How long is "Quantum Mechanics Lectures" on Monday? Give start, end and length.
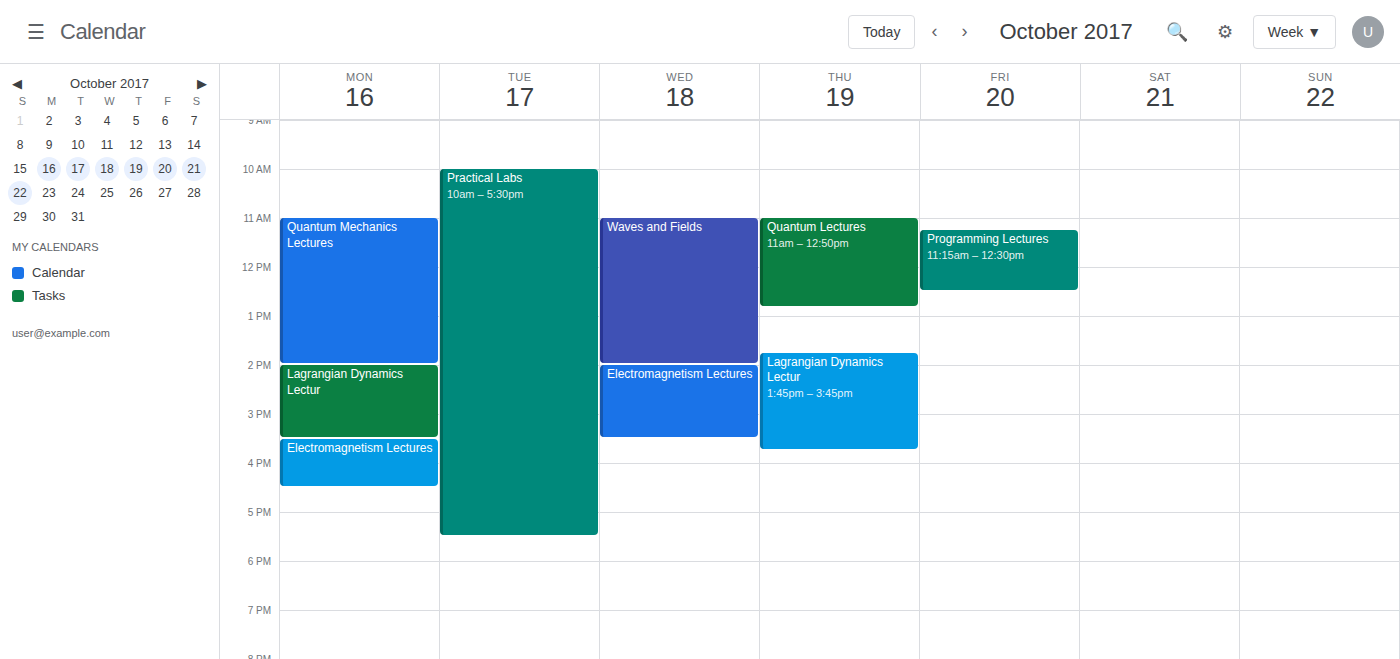
11:00 AM to 2:00 PM, 3 hours